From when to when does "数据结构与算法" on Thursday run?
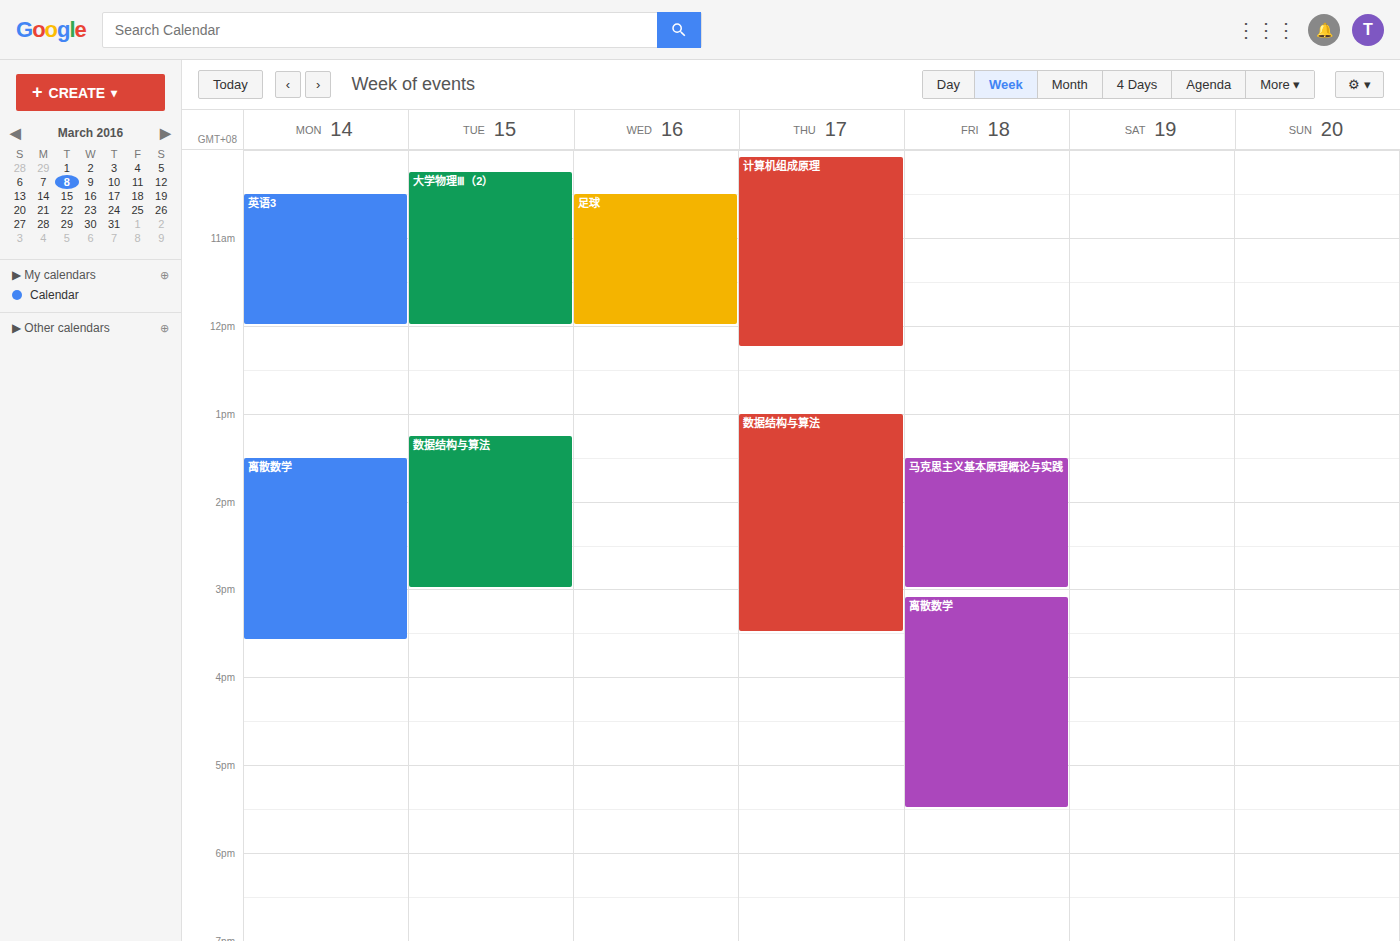
1:00 PM to 3:30 PM